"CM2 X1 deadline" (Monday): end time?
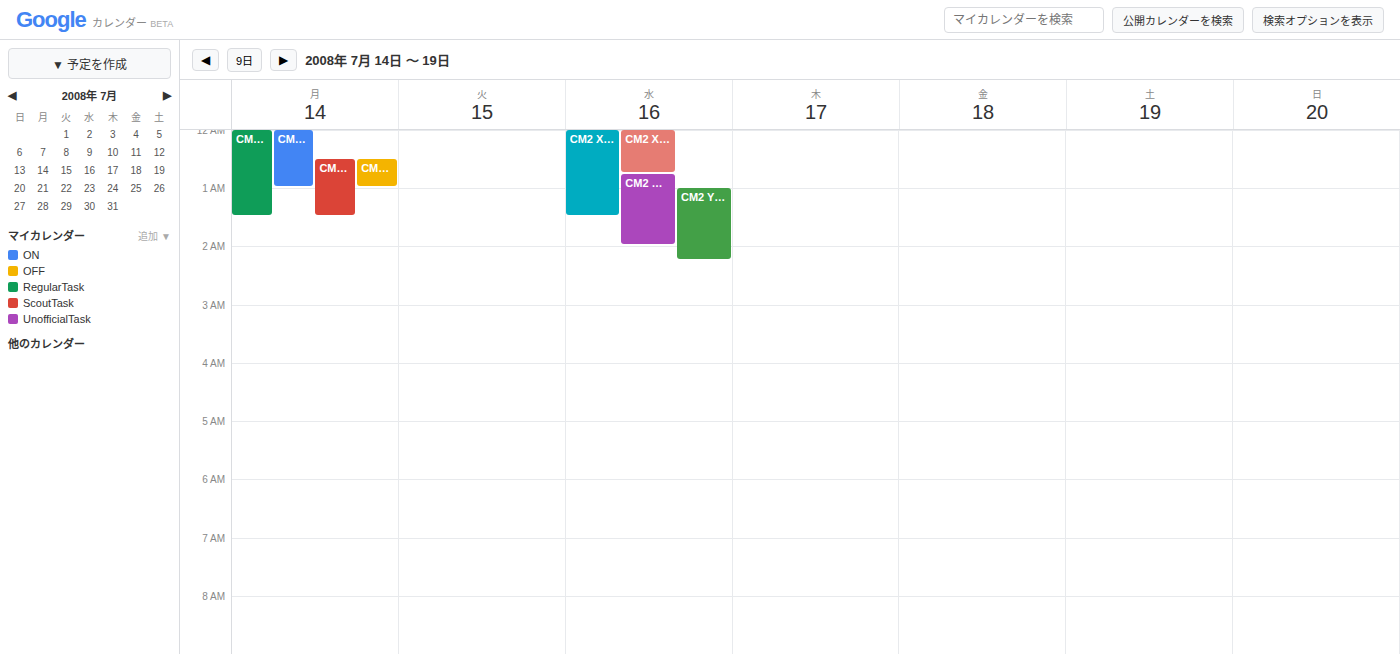
01:30